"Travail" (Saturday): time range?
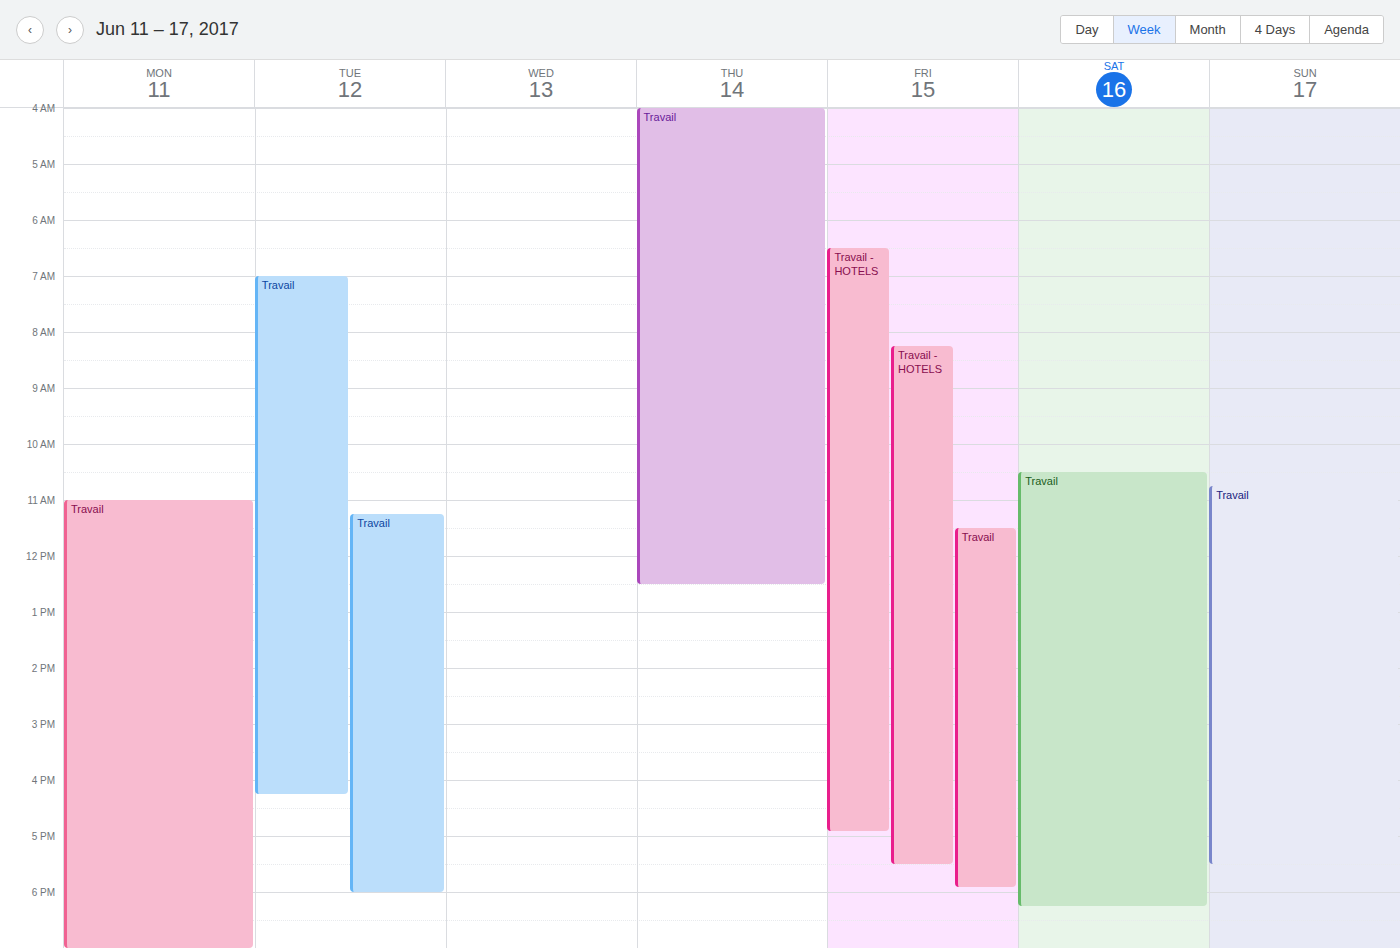
10:30 AM to 6:15 PM